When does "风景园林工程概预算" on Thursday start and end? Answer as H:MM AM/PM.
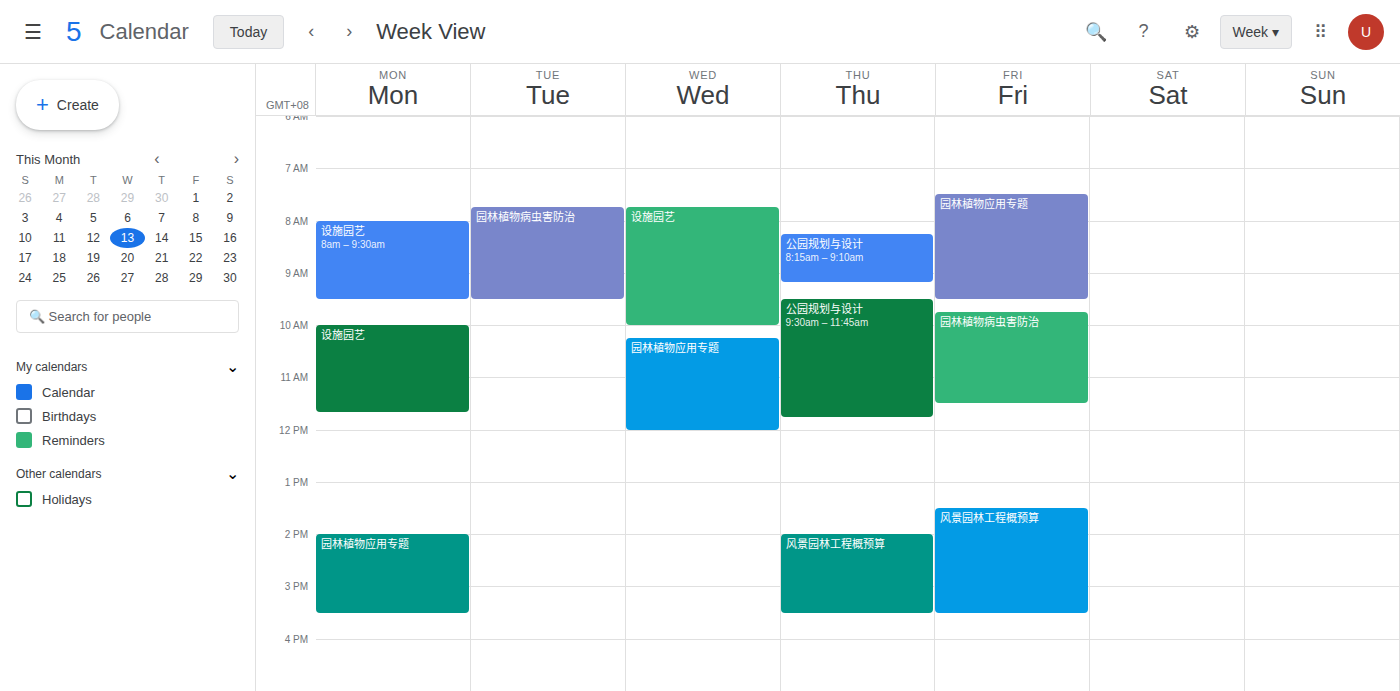
2:00 PM to 3:30 PM